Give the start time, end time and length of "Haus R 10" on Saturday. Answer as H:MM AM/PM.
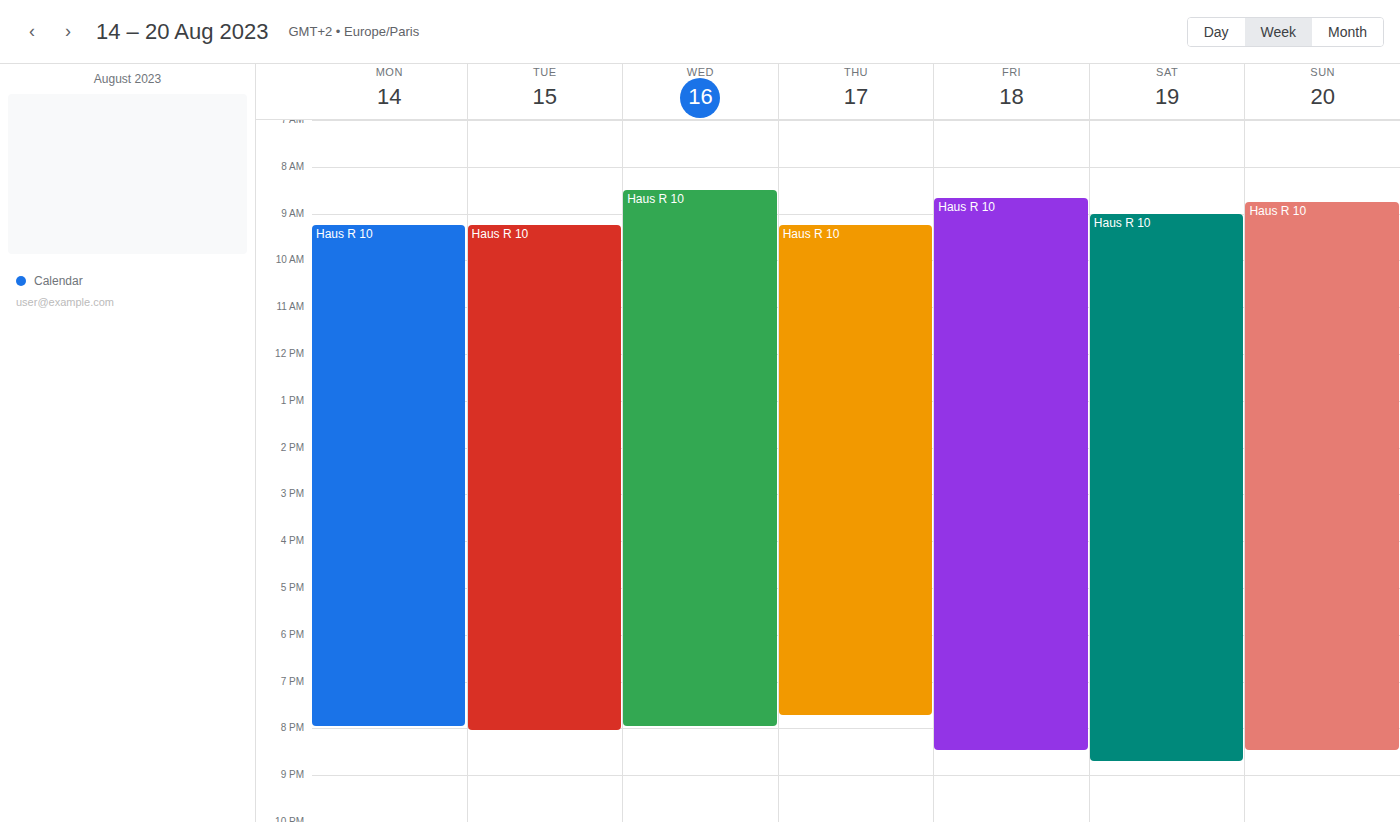
9:00 AM to 8:45 PM, 11 hours 45 minutes